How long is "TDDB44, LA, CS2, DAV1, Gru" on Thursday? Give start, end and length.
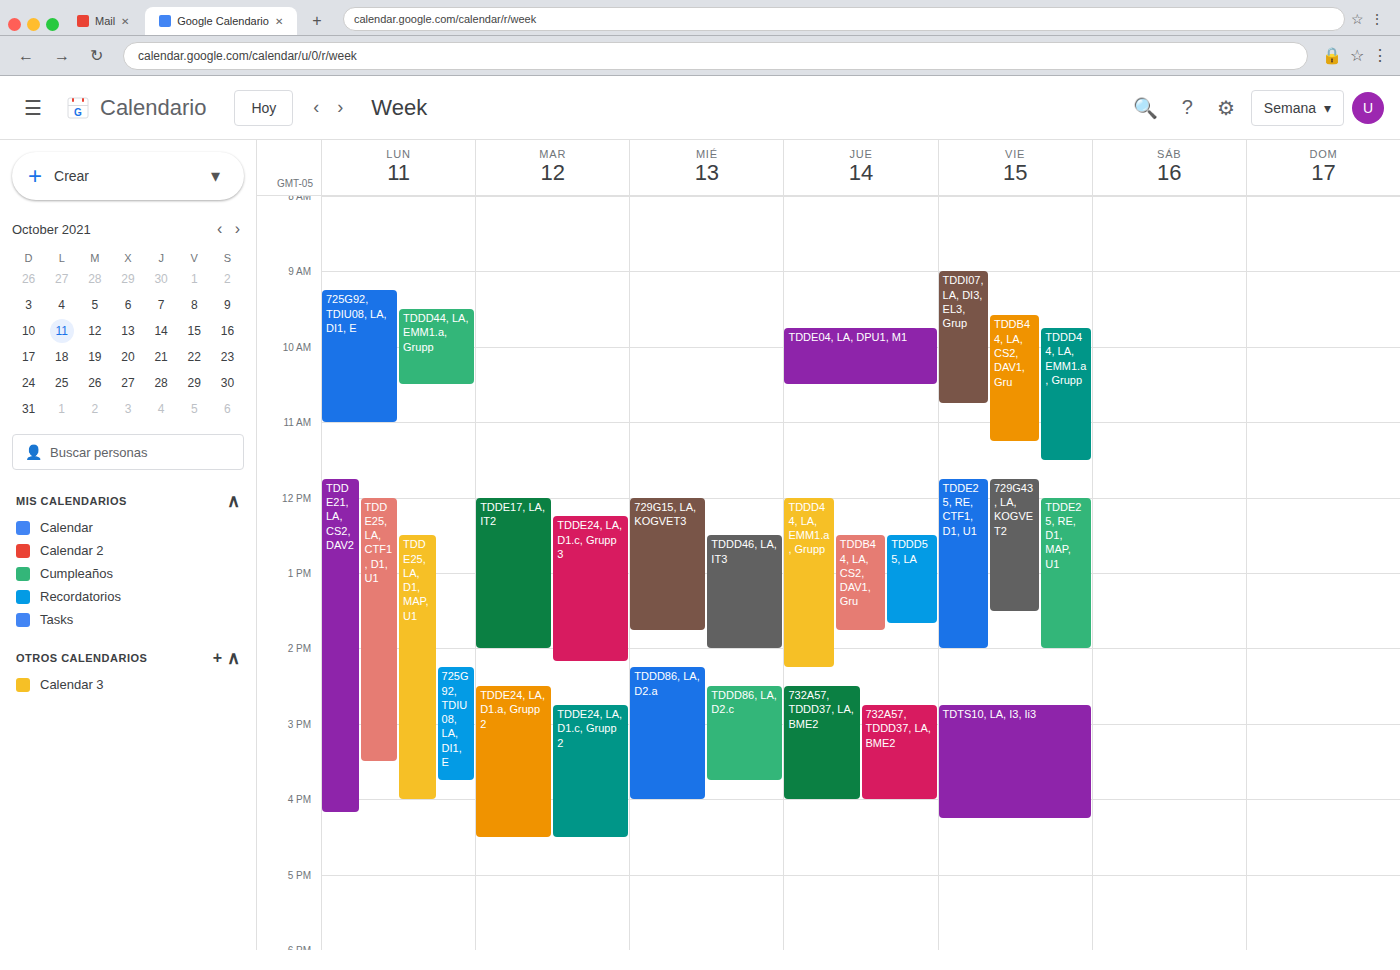
12:30 PM to 1:45 PM, 1 hour 15 minutes